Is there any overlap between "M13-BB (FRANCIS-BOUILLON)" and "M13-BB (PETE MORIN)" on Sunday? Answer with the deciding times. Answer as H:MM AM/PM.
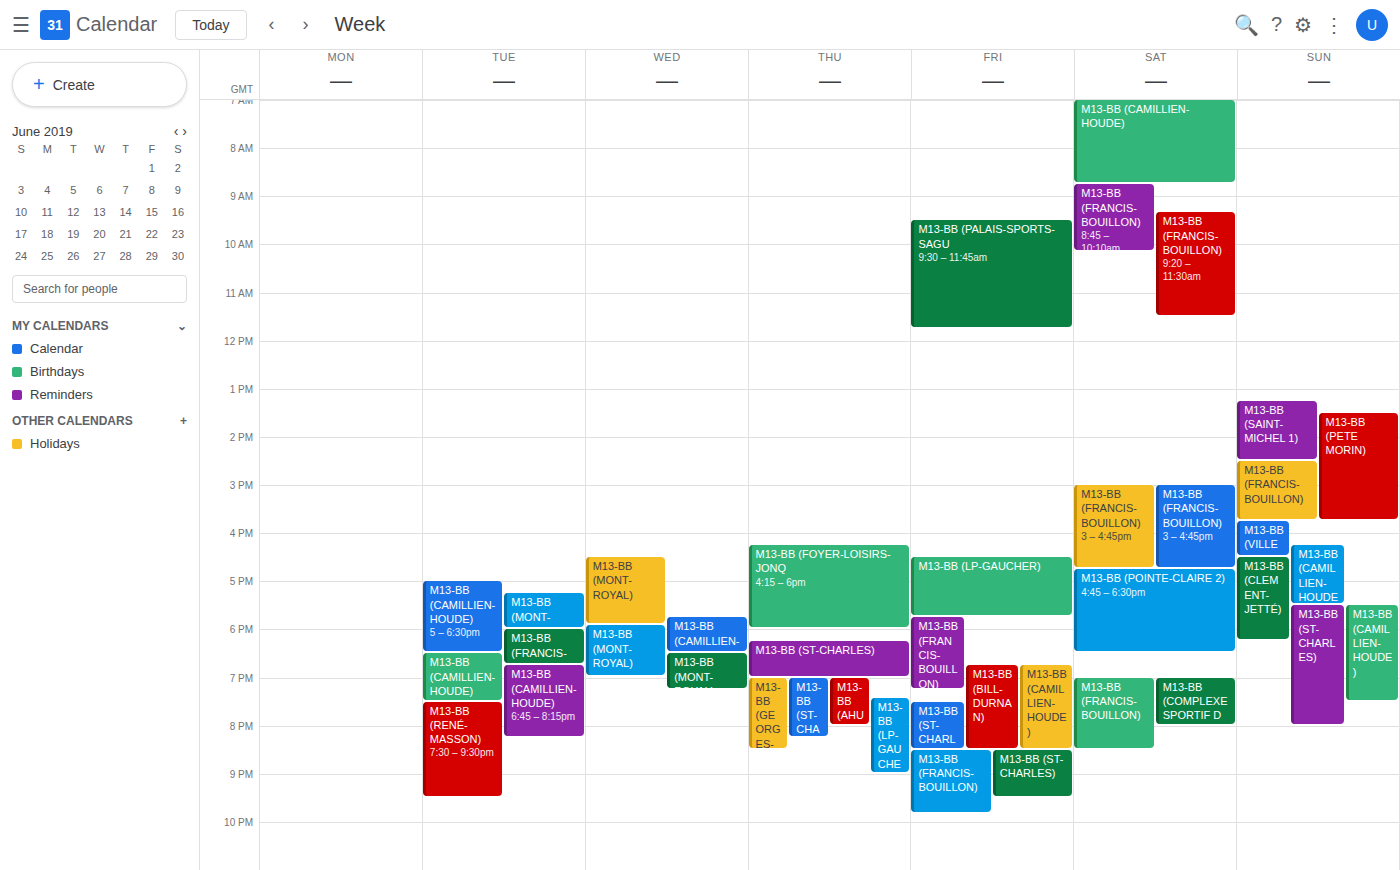
"M13-BB (FRANCIS-BOUILLON)" starts at 2:30 PM, before "M13-BB (PETE MORIN)" ends at 3:45 PM -- they overlap.